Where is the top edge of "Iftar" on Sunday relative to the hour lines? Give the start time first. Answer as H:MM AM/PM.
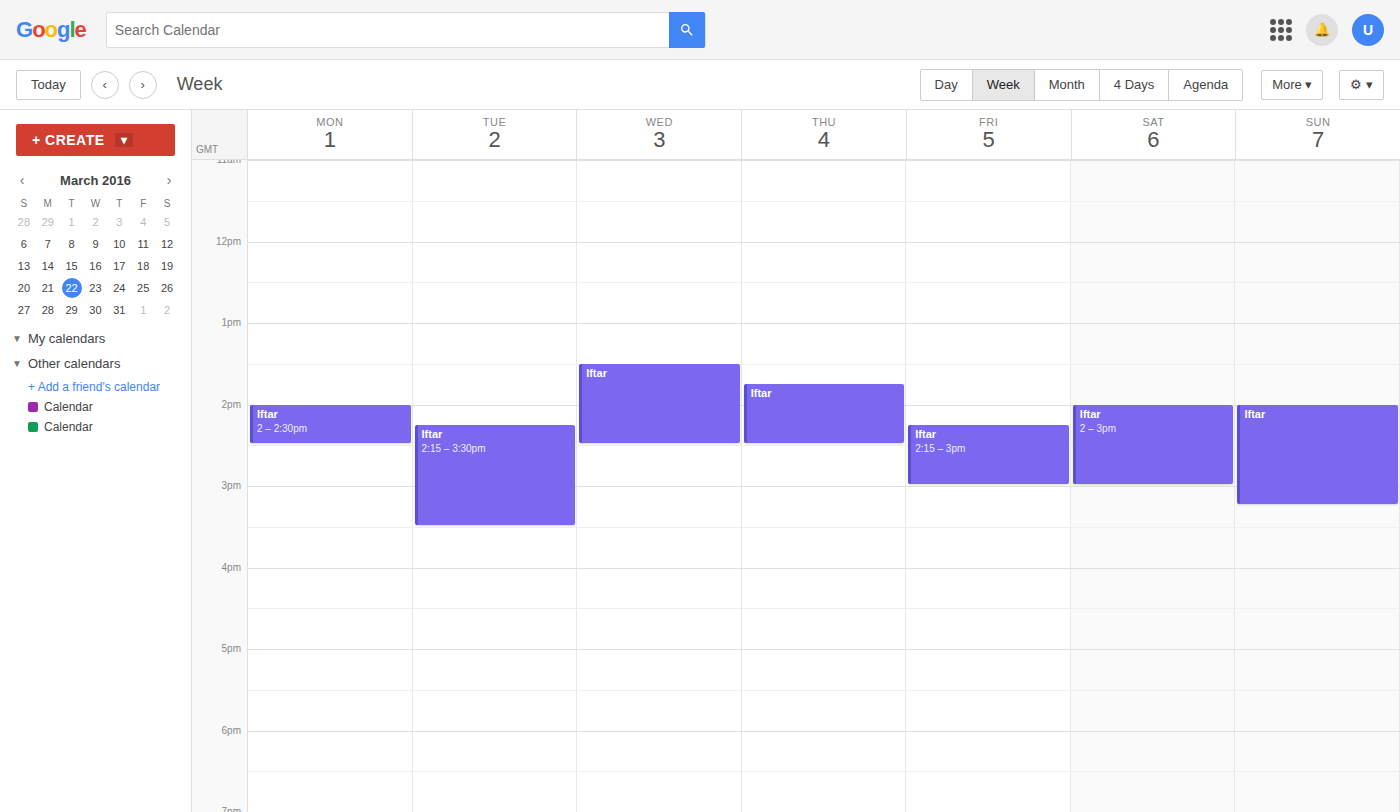
2:00 PM -- exactly on the 2 PM line.